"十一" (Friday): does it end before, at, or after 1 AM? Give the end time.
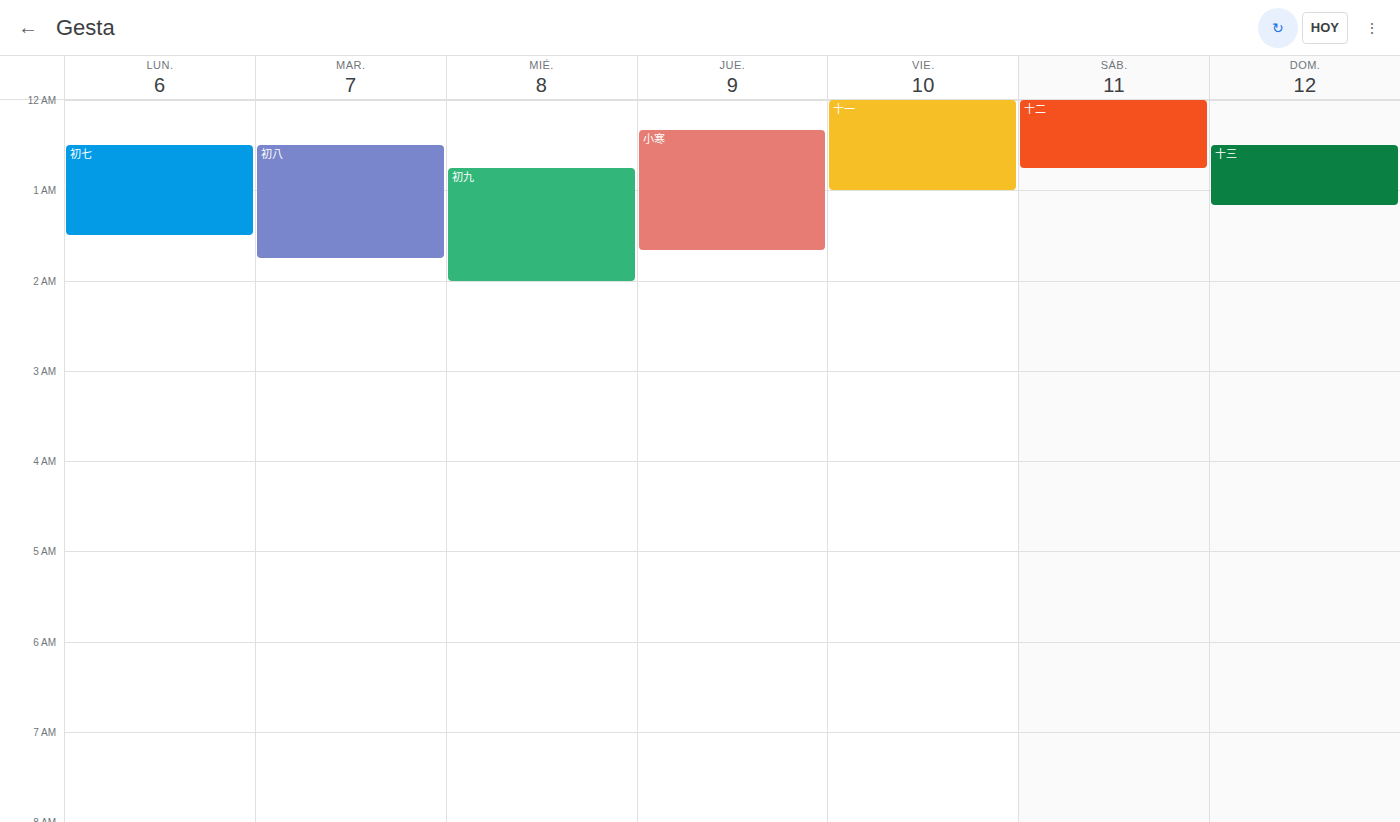
1:00 AM -- exactly at 1 AM, on the 1 AM line.